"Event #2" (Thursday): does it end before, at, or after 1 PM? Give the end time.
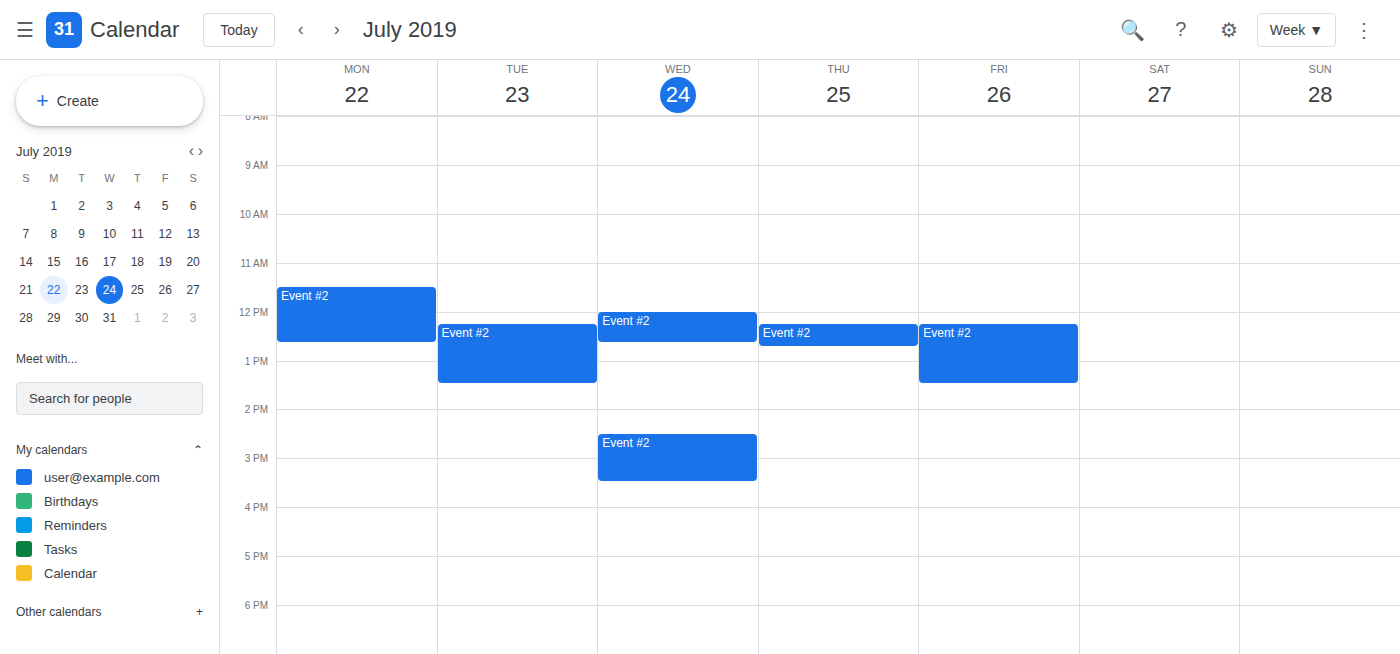
12:45 PM -- before 1 PM, 15 minutes above the 1 PM line.